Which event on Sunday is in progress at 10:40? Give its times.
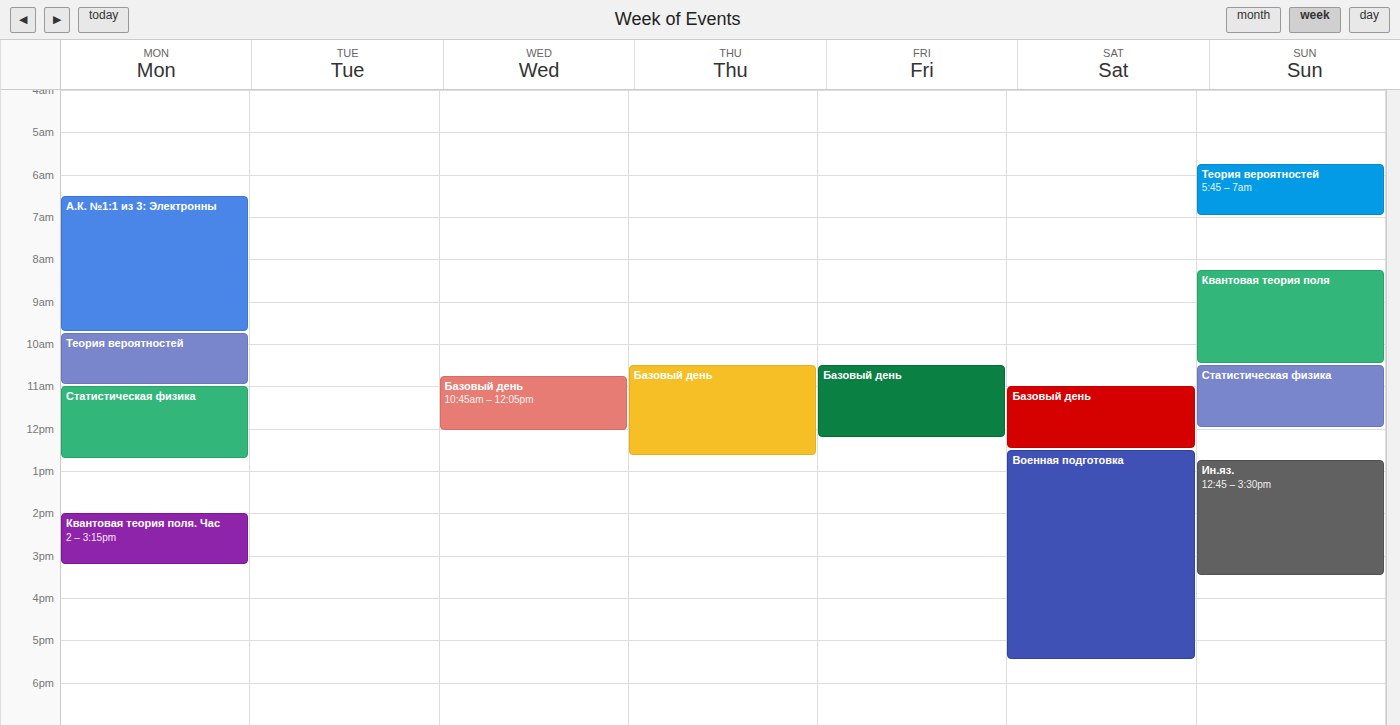
"Статистическая физика", 10:30 to 12:00